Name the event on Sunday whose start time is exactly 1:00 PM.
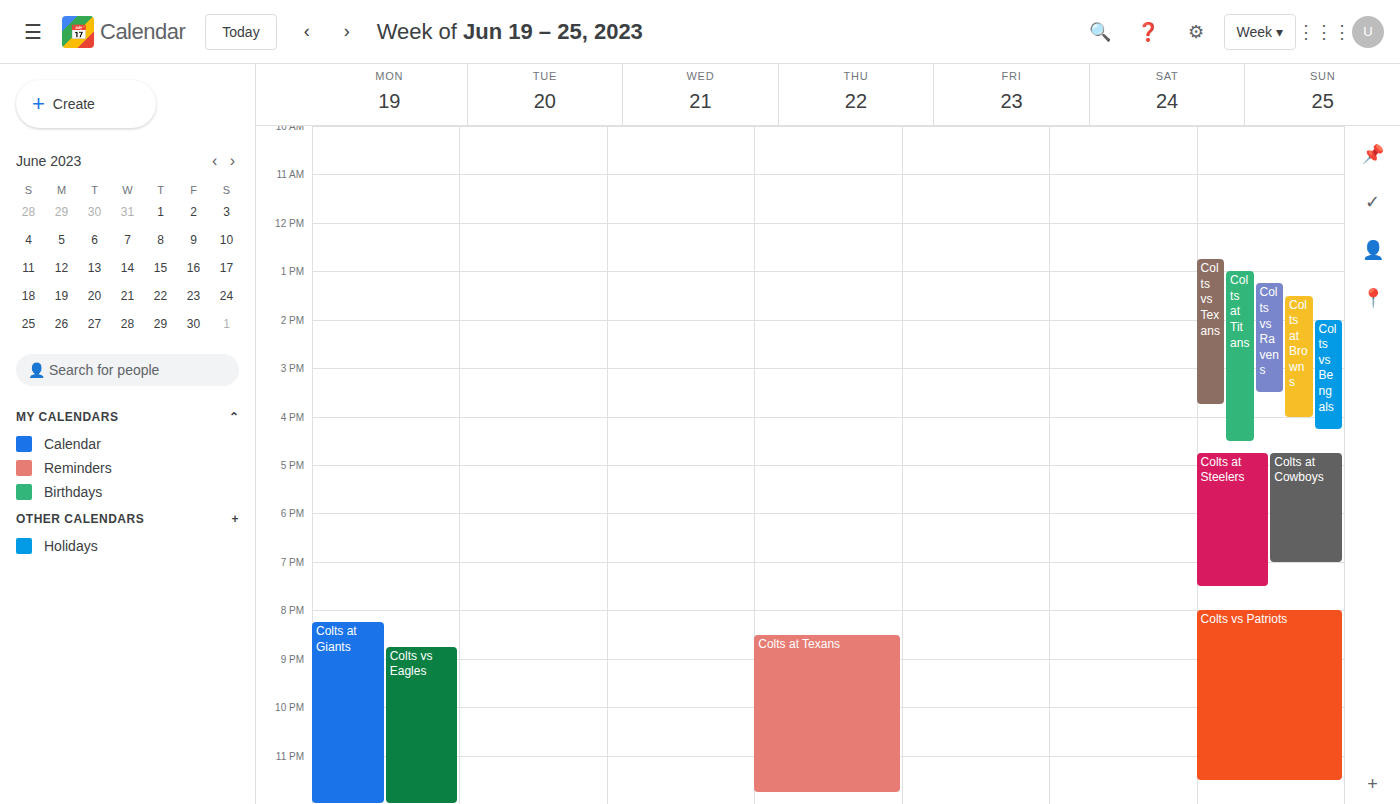
"Colts at Titans"